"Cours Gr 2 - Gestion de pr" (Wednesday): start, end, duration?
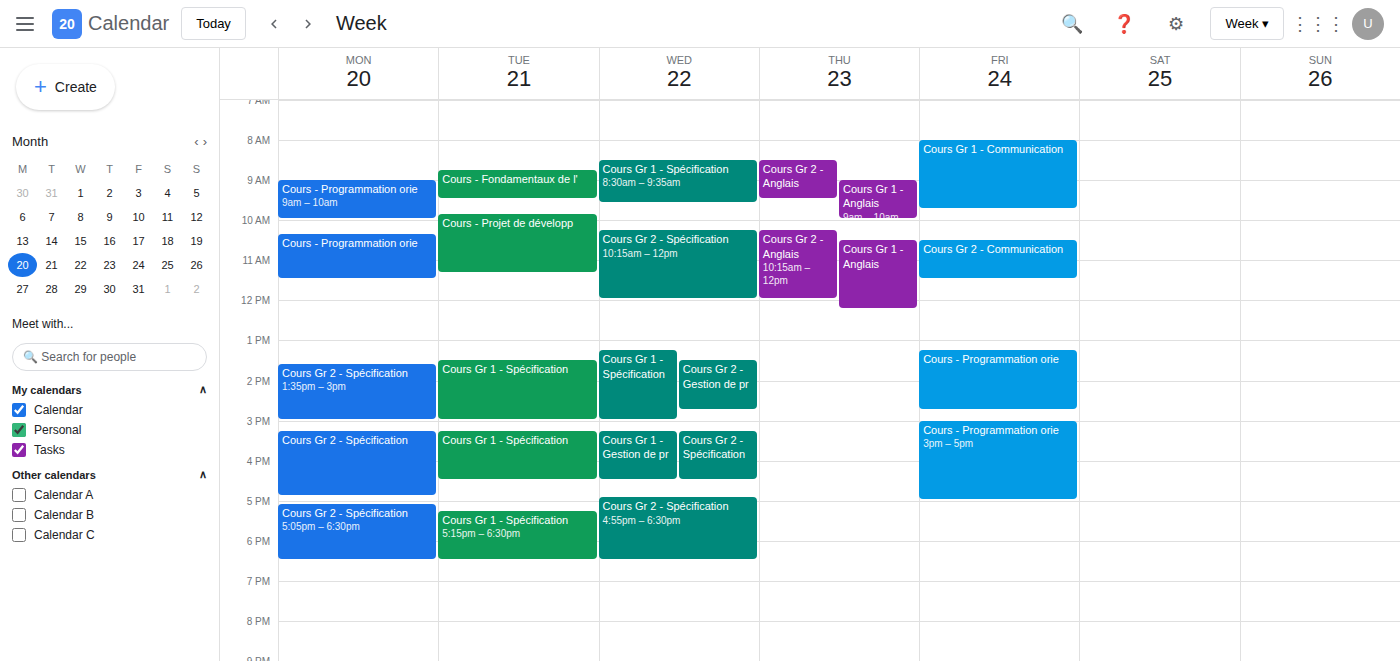
1:30 PM to 2:45 PM, 1 hour 15 minutes